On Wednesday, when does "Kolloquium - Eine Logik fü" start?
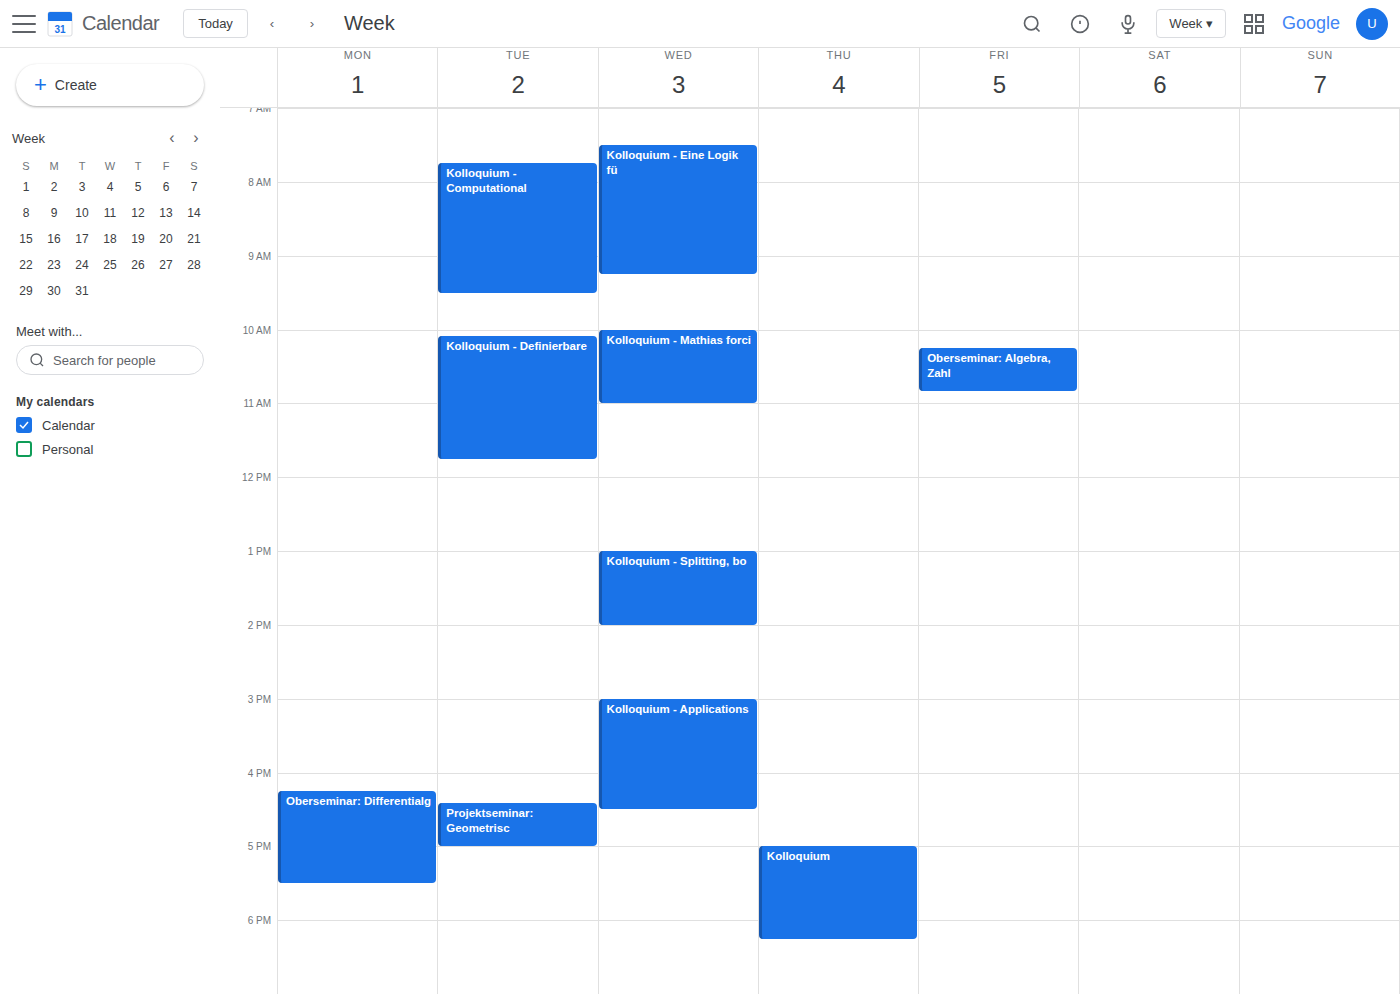
7:30 AM